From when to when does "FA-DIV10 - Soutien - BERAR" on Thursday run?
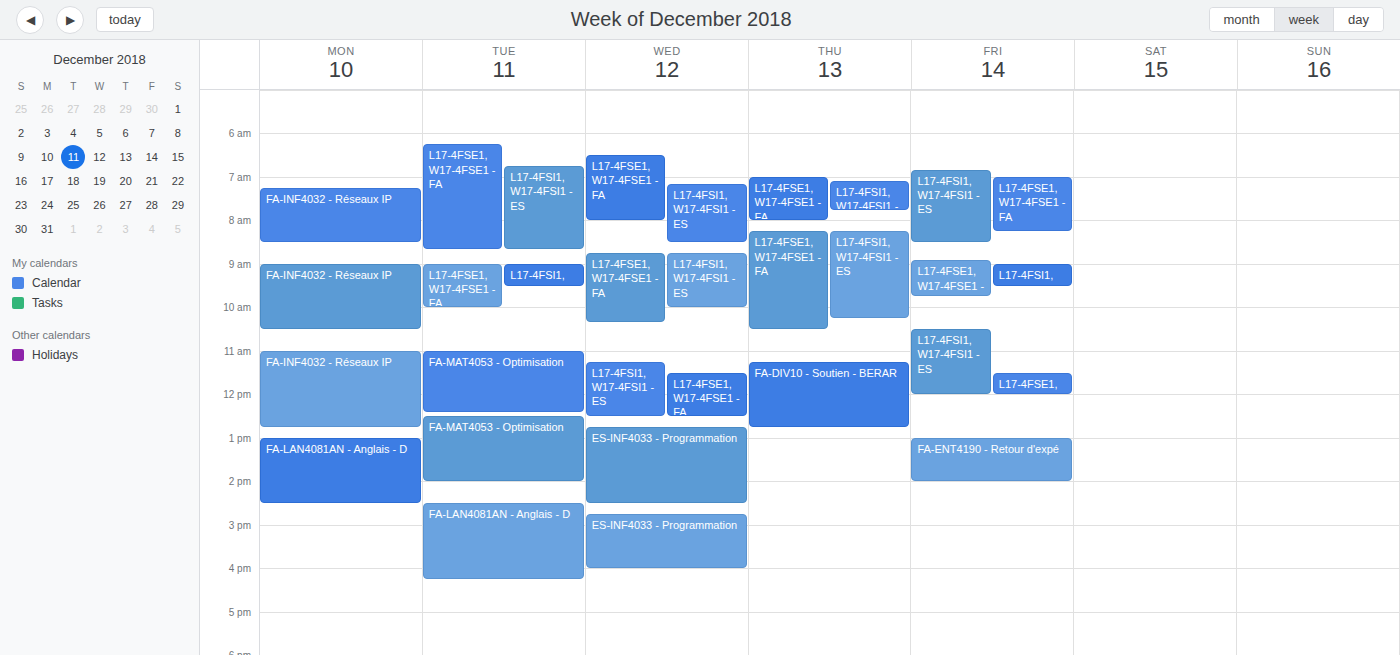
11:15 AM to 12:45 PM